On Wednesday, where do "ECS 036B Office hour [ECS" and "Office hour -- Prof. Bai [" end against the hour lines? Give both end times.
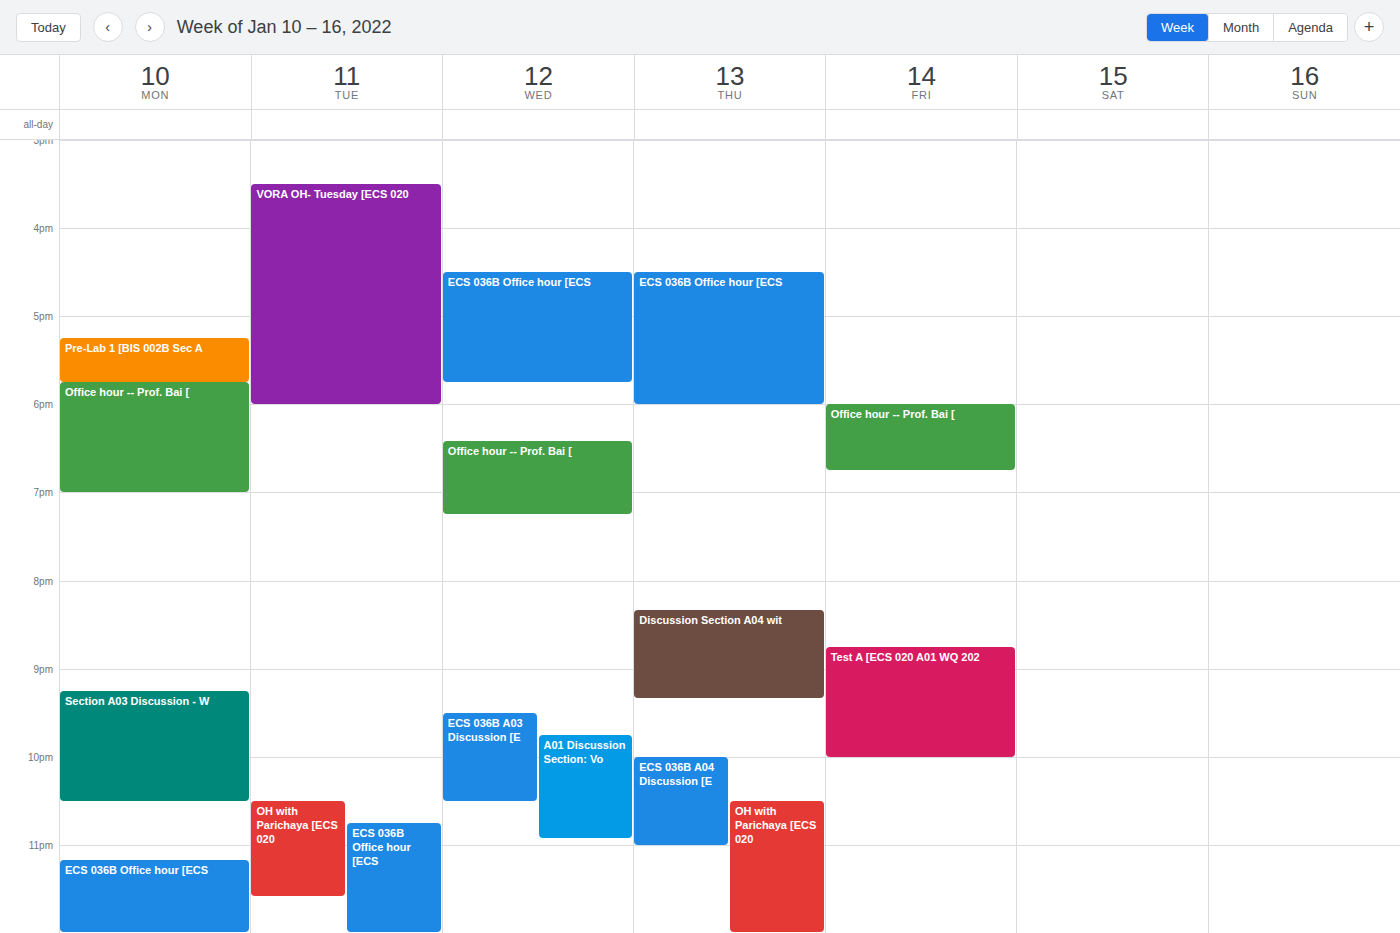
"ECS 036B Office hour [ECS": 5:45 PM, neither: three quarters of the way from the 5 PM line to the 6 PM line. "Office hour -- Prof. Bai [": 7:15 PM, neither: a quarter of the way from the 7 PM line to the 8 PM line.